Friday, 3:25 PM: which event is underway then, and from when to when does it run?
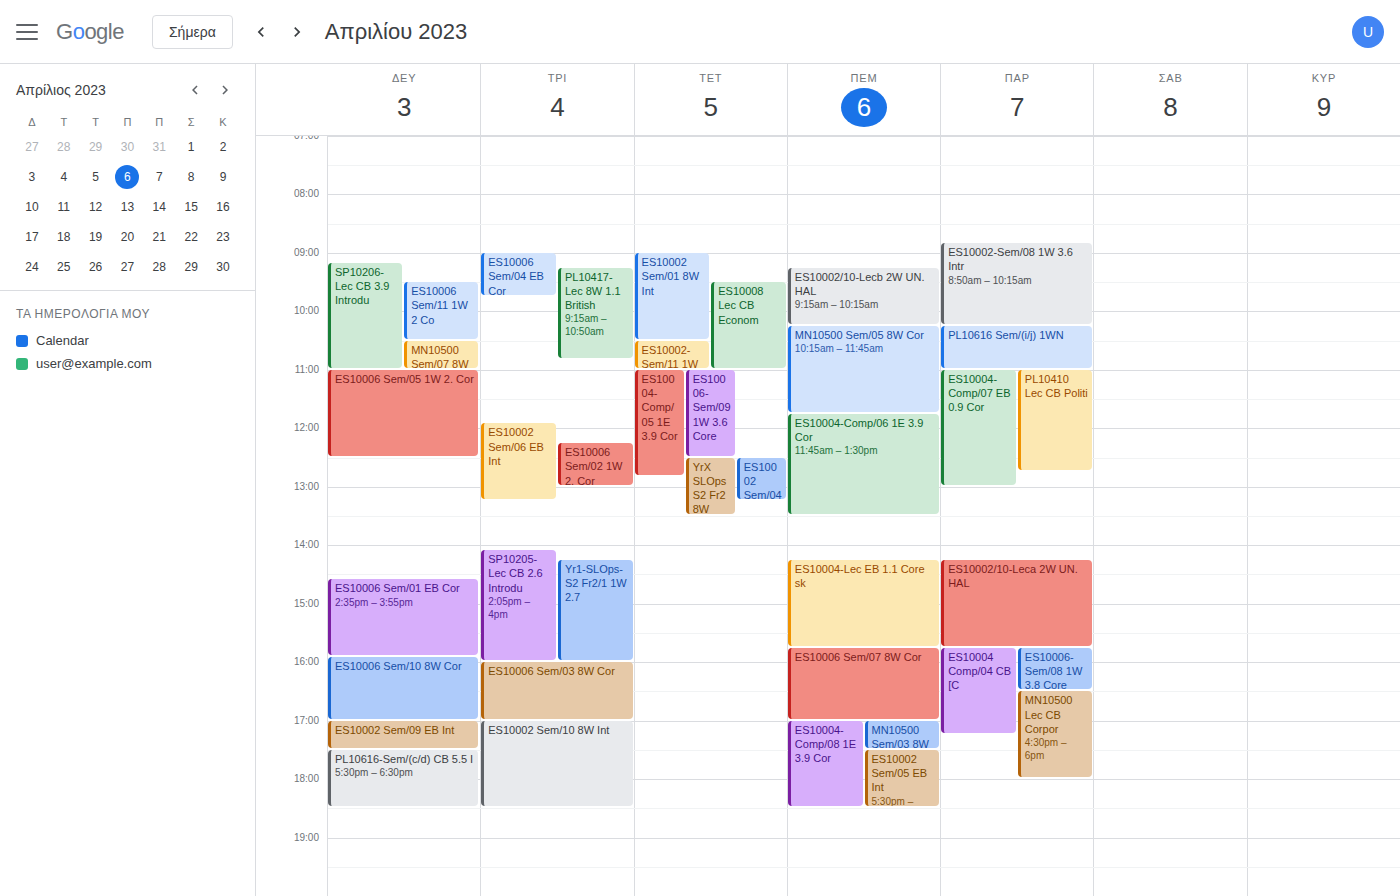
"ES10002/10-Leca 2W UN. HAL", 2:15 PM to 3:45 PM